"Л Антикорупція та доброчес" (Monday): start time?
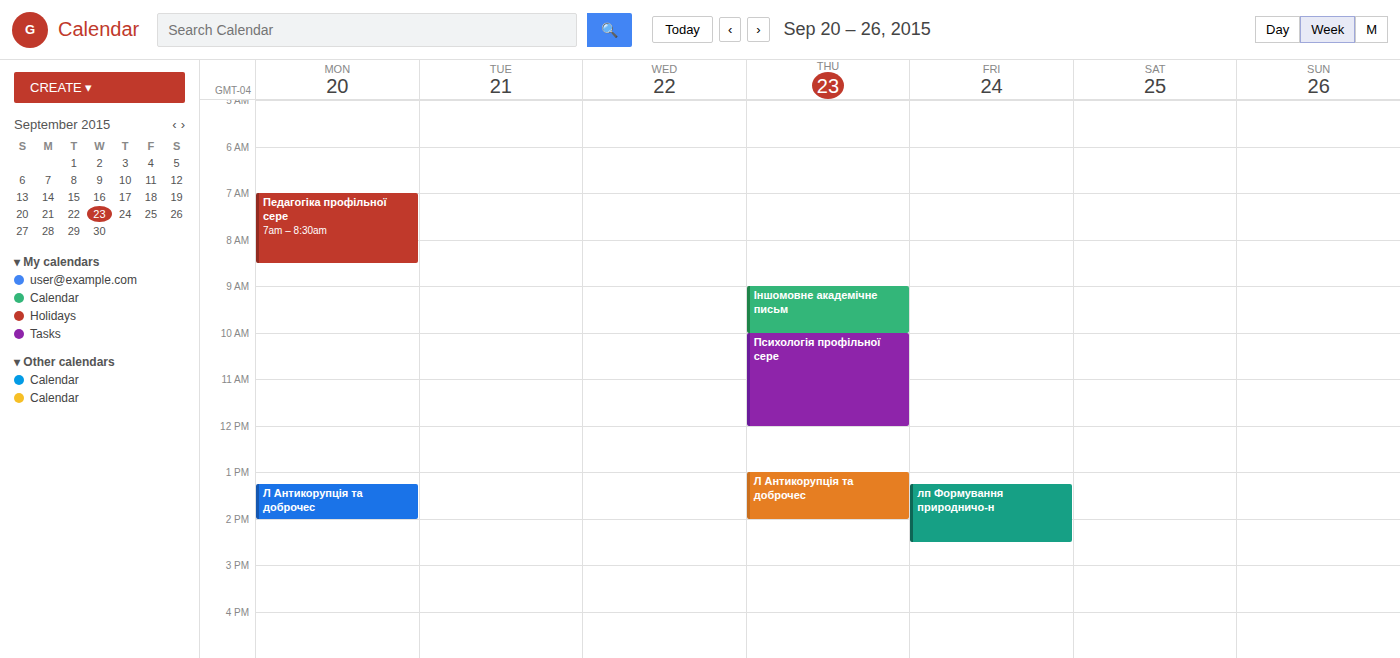
1:15 PM